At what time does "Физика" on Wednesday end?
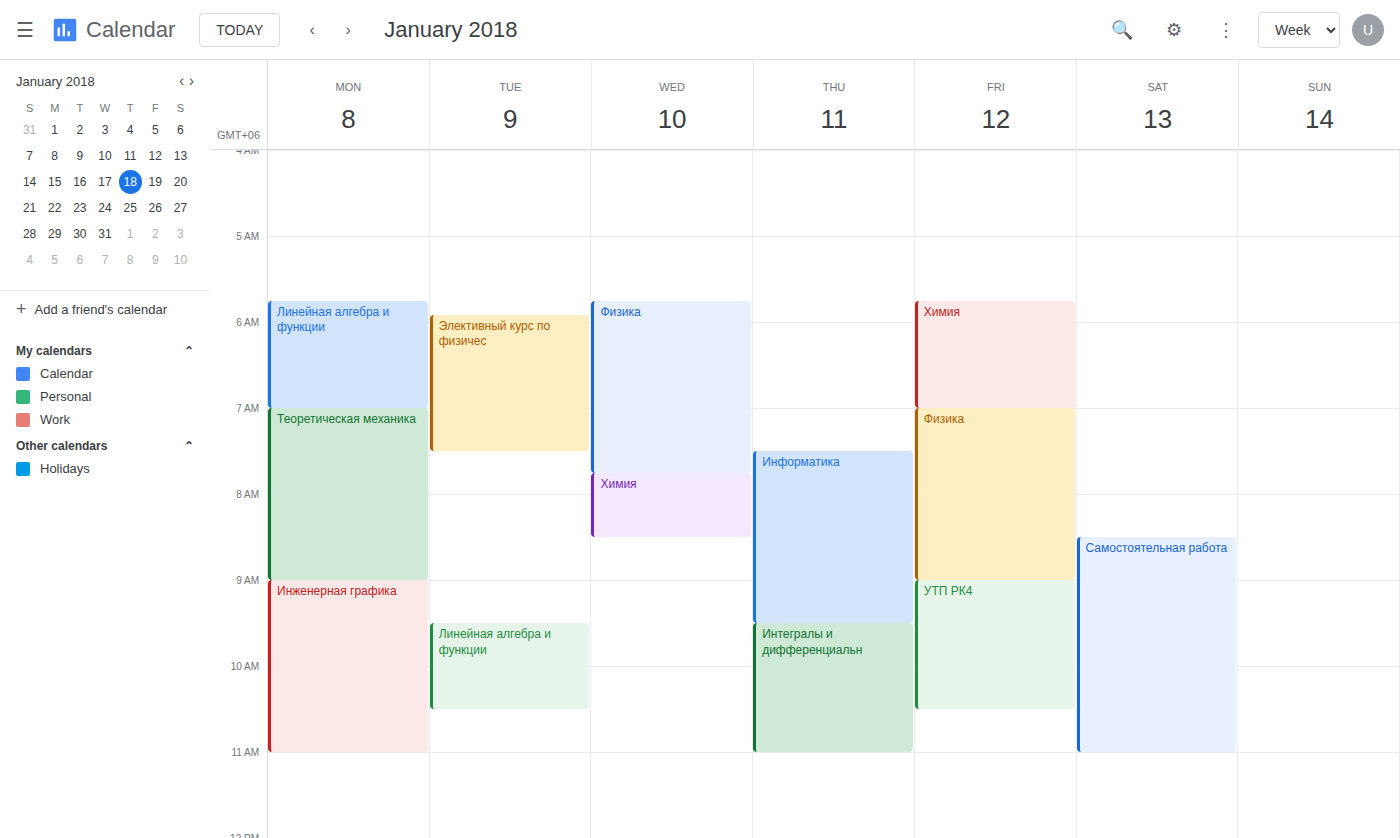
7:45 AM